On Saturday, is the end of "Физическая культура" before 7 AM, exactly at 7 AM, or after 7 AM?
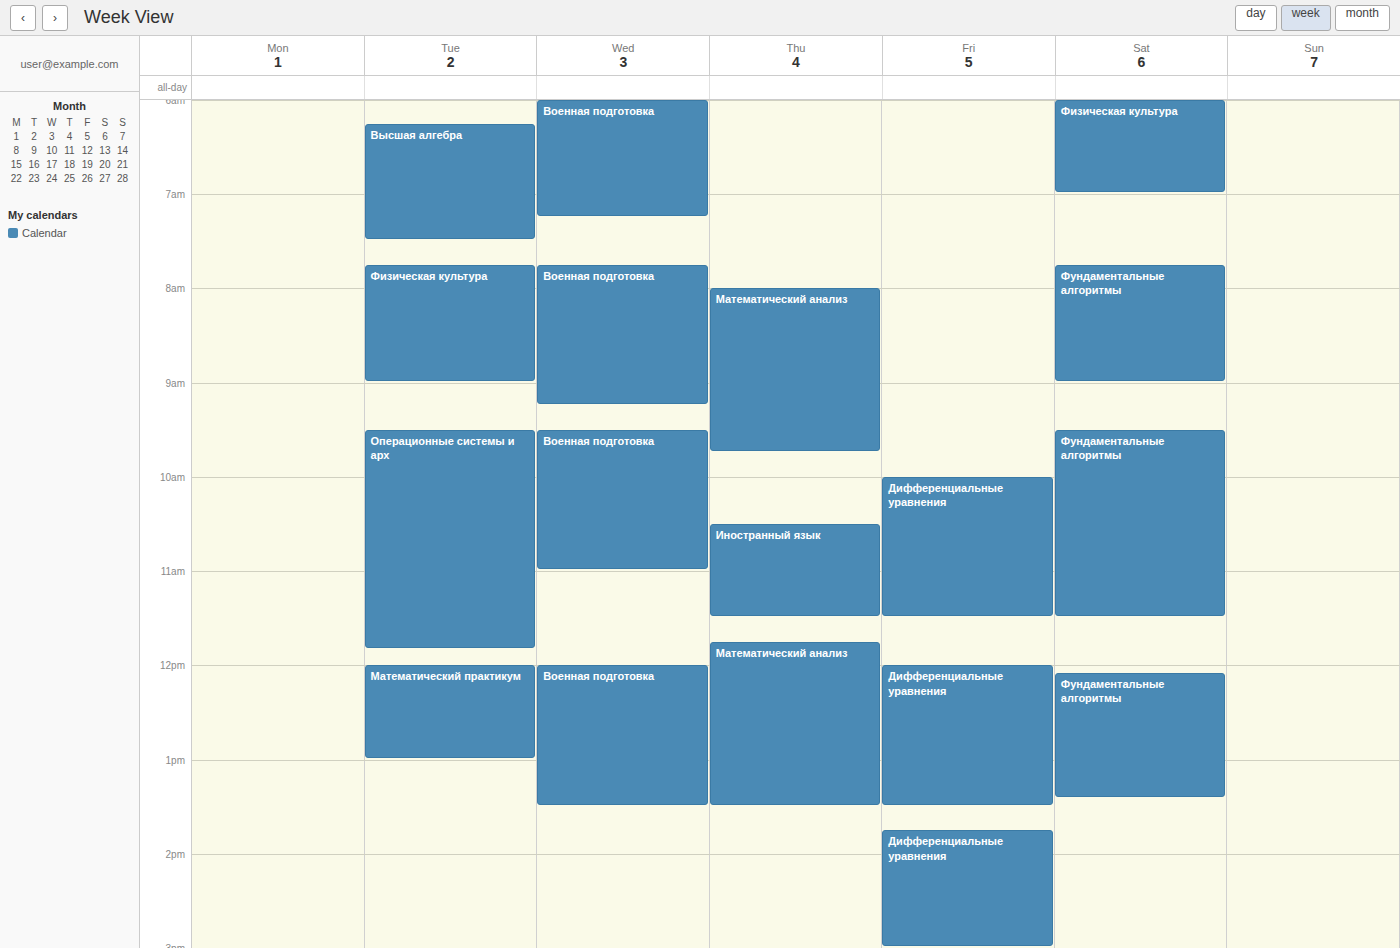
7:00 AM -- exactly at 7 AM, on the 7 AM line.